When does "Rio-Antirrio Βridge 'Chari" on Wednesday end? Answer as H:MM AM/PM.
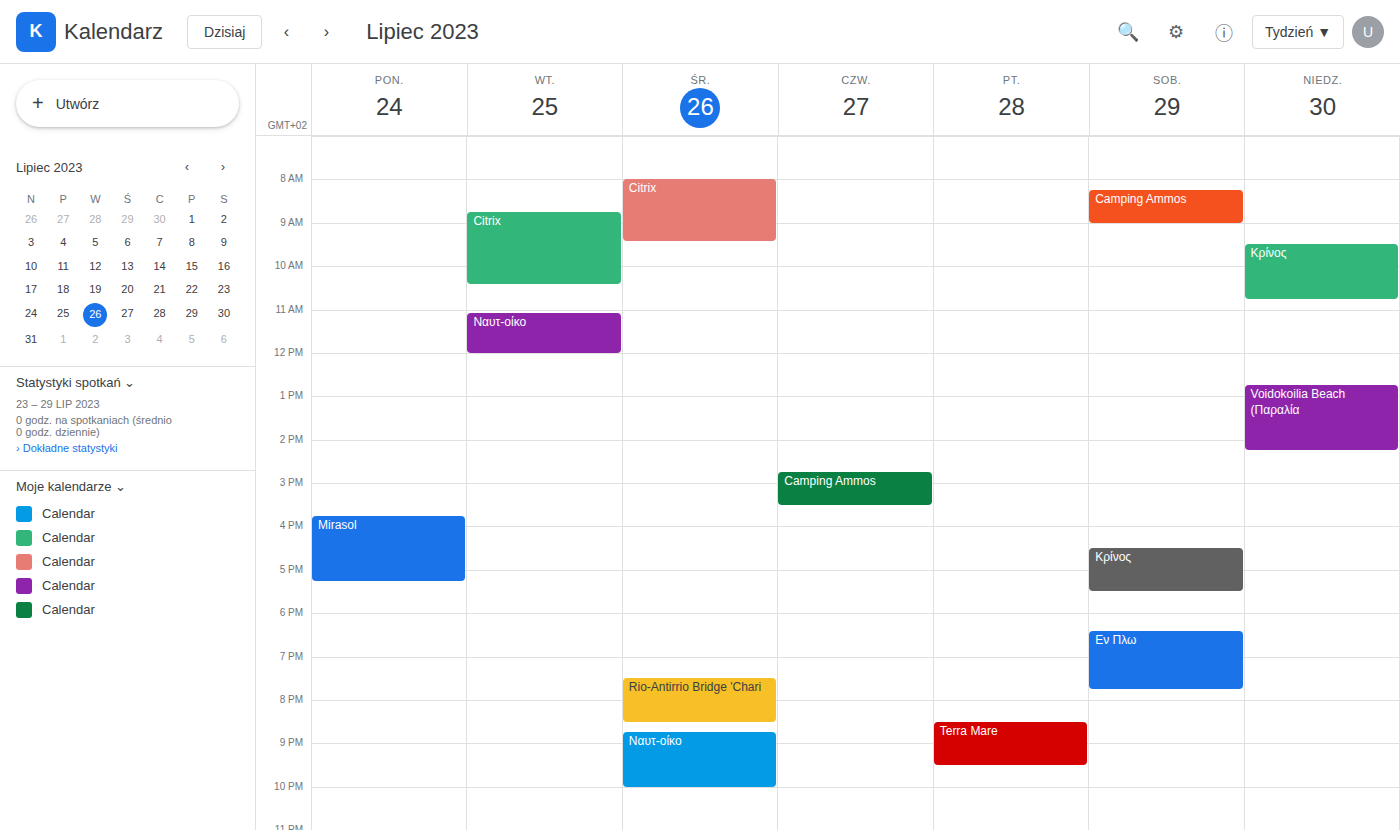
8:30 PM